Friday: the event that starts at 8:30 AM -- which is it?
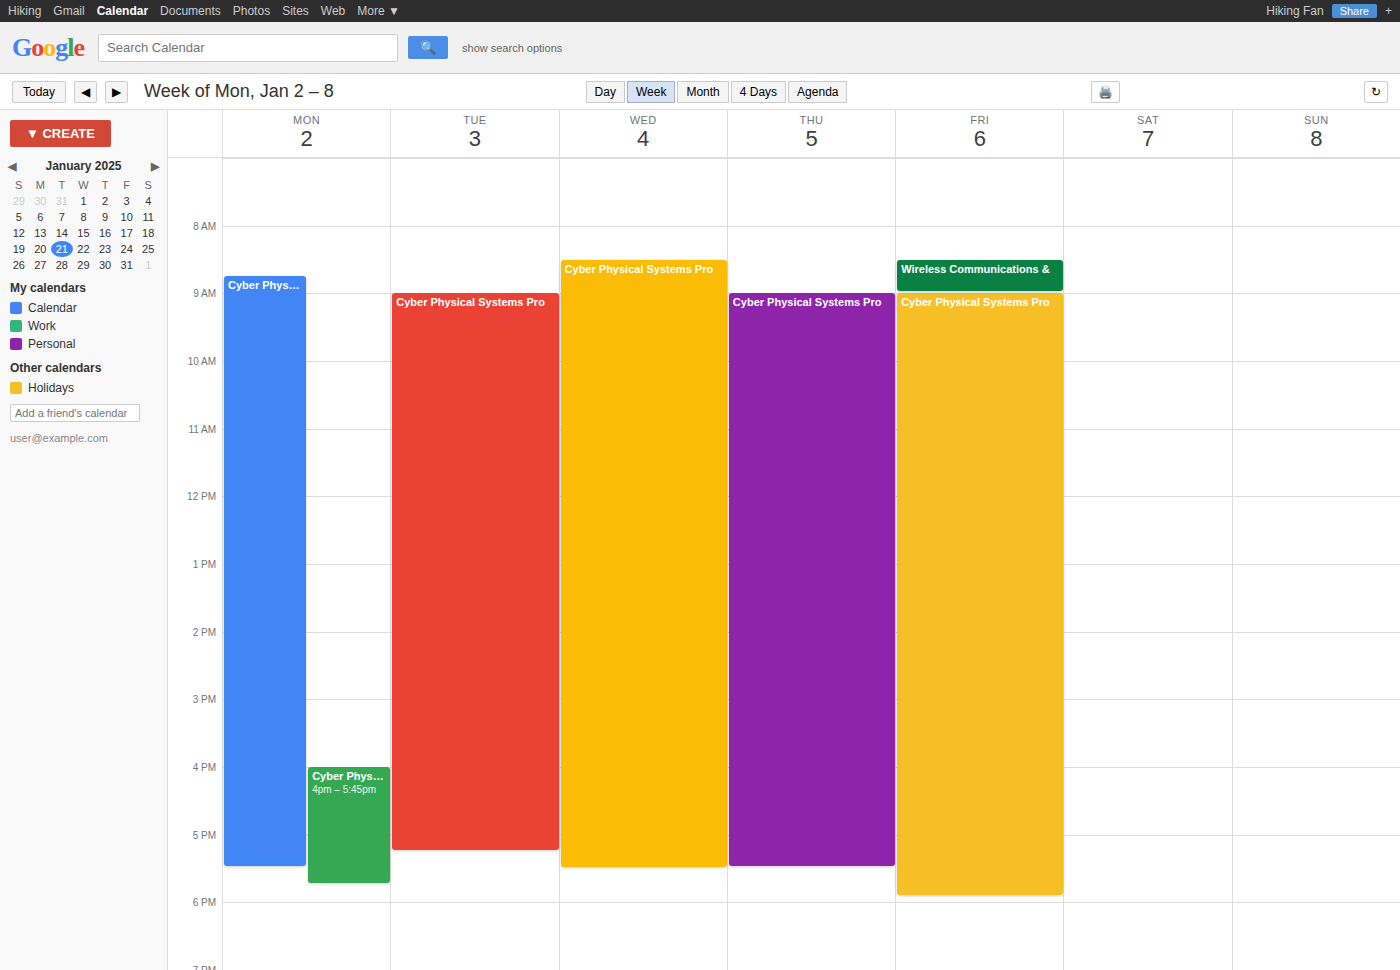
"Wireless Communications &"